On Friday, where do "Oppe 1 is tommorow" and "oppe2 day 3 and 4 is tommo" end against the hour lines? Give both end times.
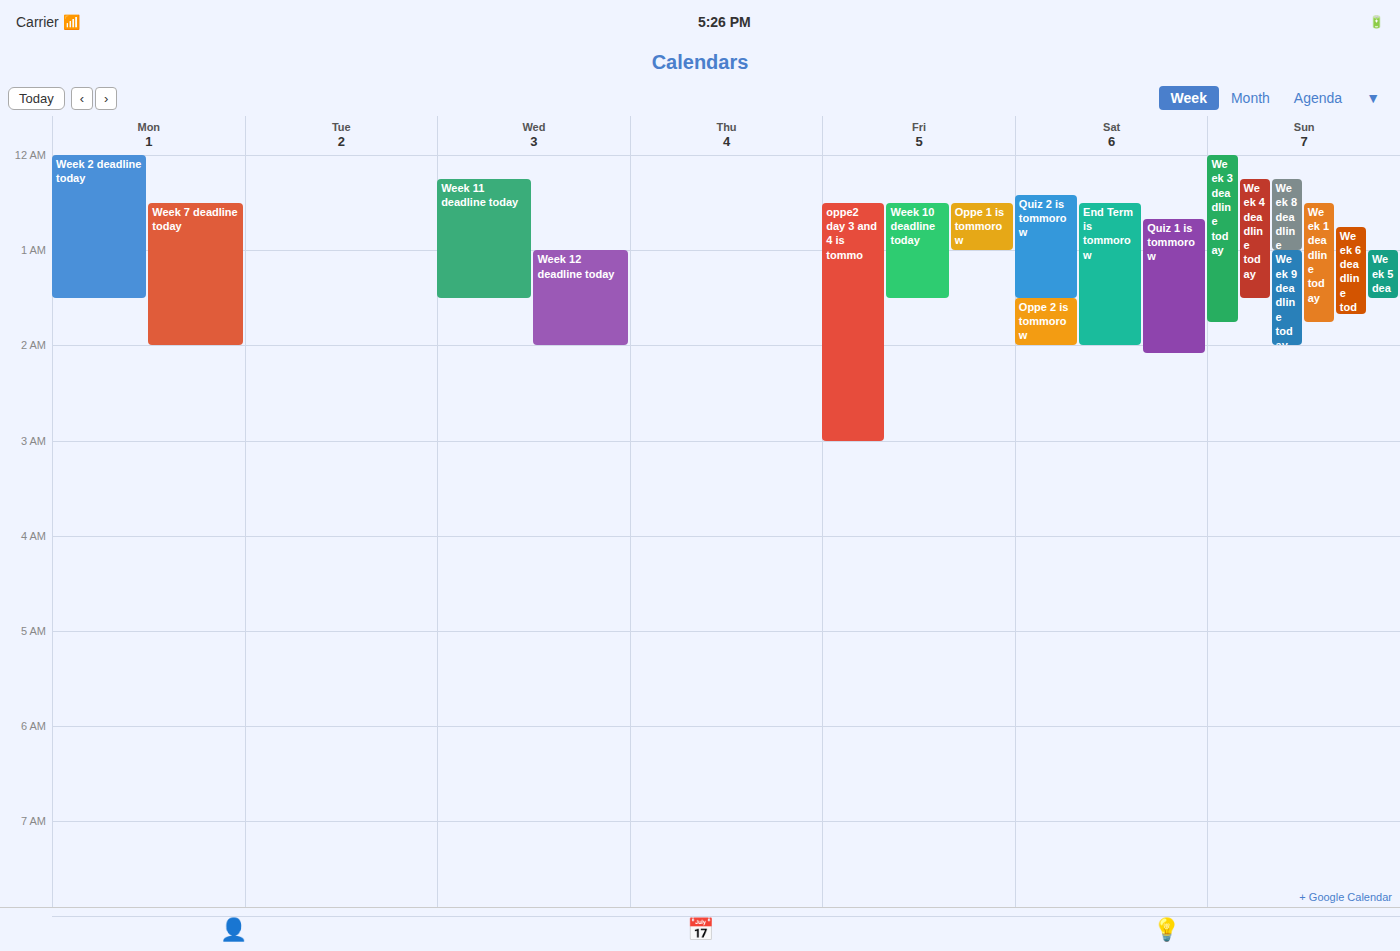
"Oppe 1 is tommorow": 1:00 AM, exactly on the 1 AM line. "oppe2 day 3 and 4 is tommo": 3:00 AM, exactly on the 3 AM line.